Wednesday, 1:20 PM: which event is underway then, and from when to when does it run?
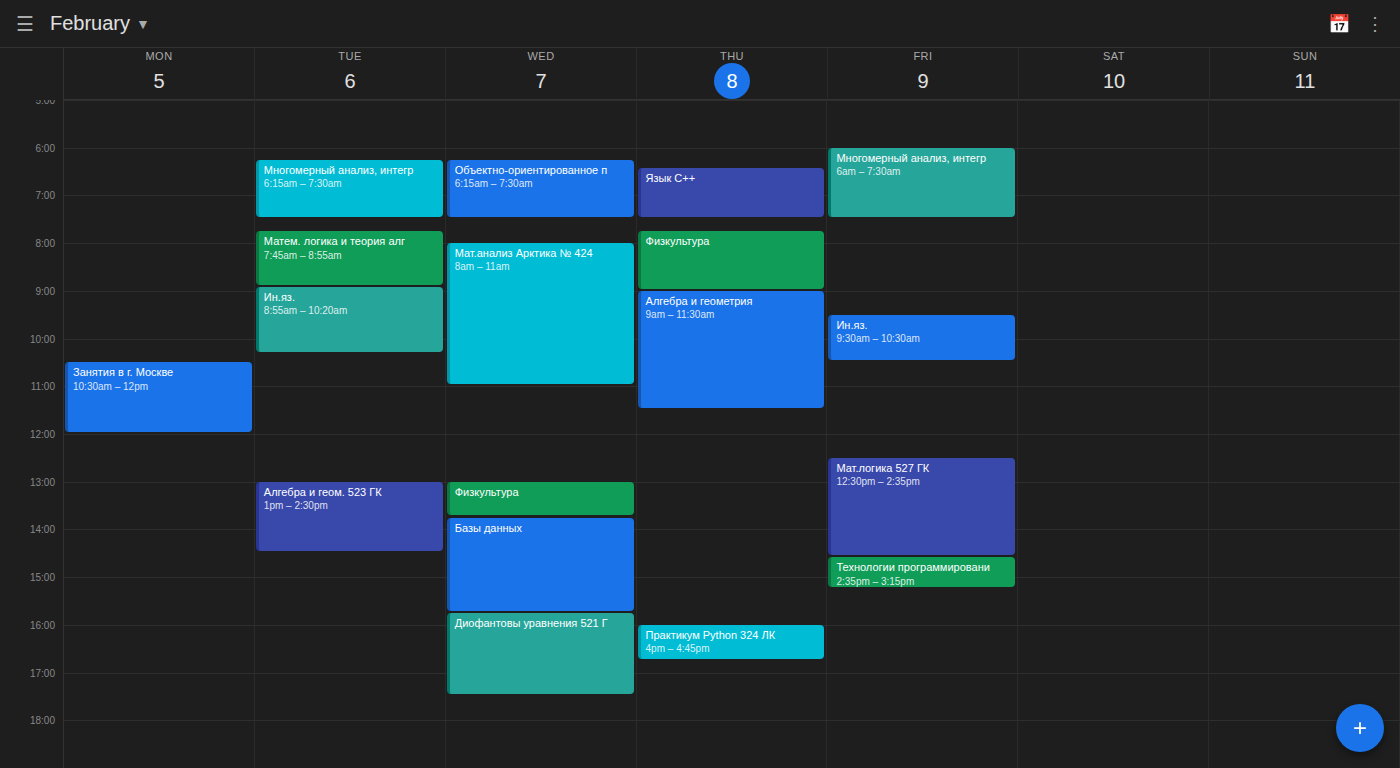
"Физкультура", 1:00 PM to 1:45 PM